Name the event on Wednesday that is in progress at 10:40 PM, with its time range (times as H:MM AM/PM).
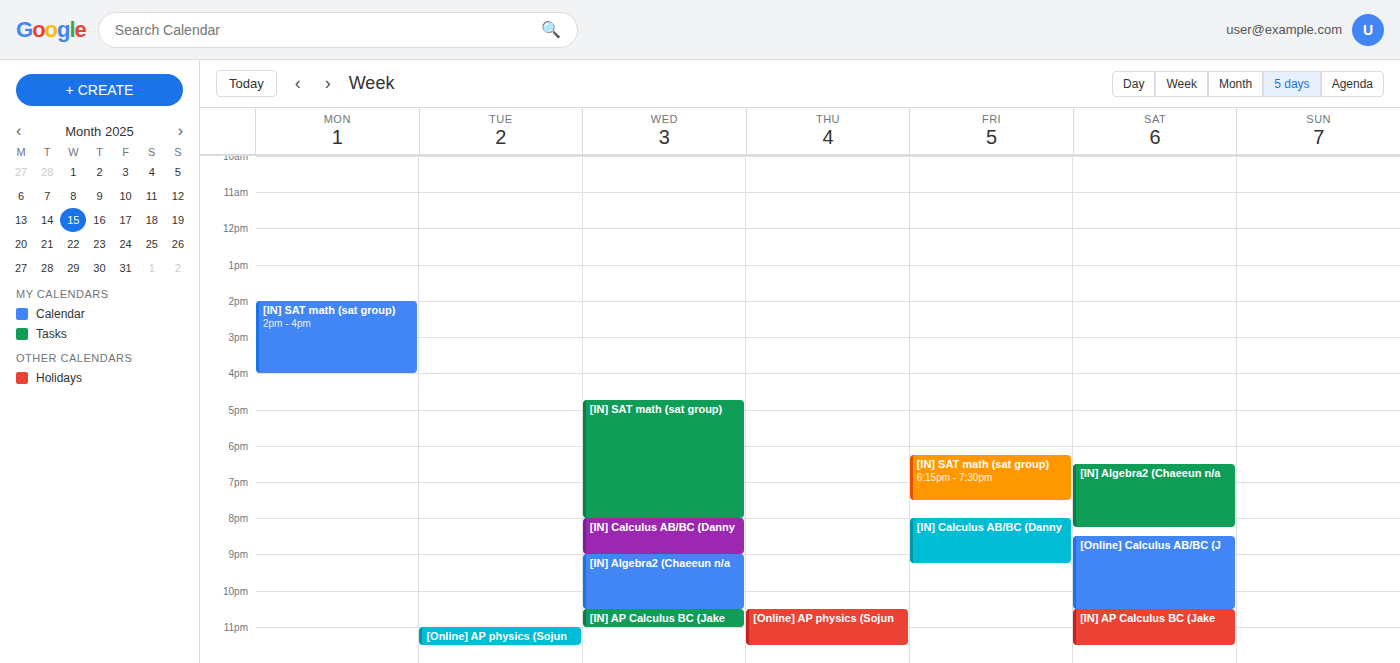
"[IN] AP Calculus BC (Jake", 10:30 PM to 11:00 PM